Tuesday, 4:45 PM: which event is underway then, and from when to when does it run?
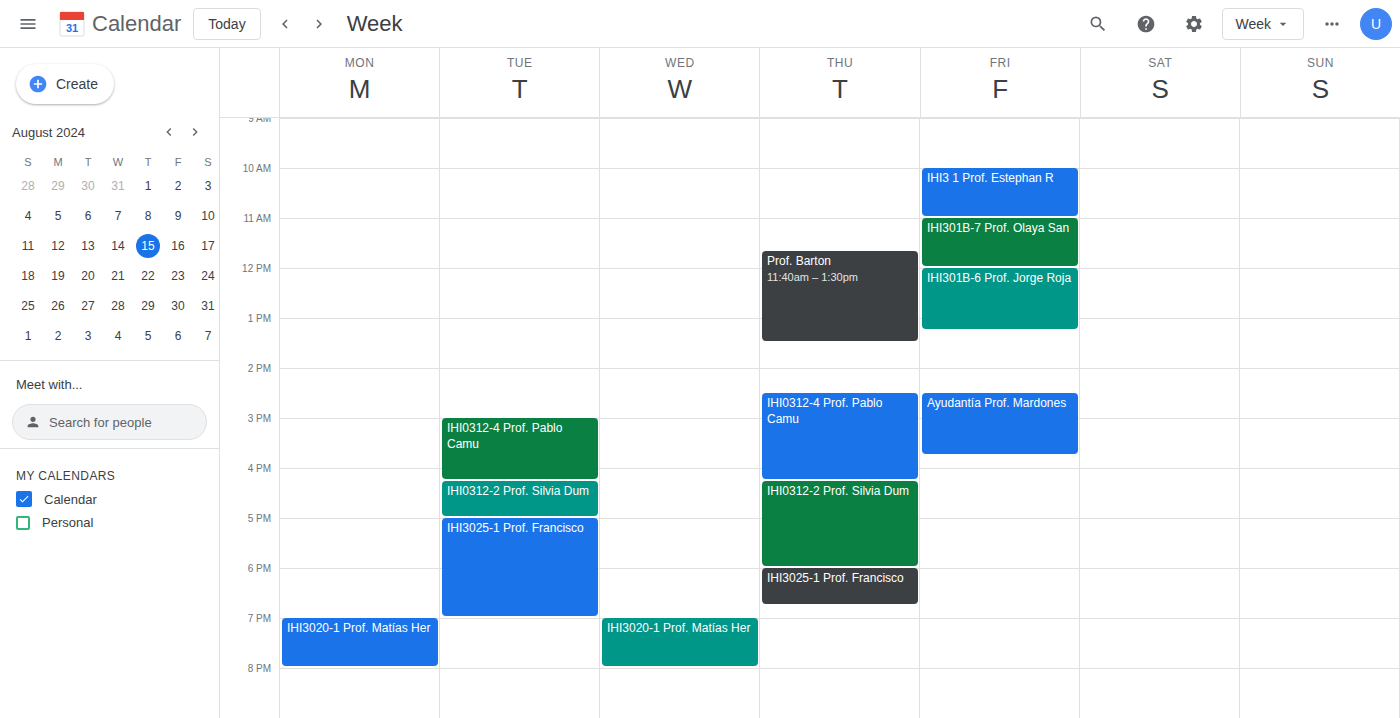
"IHI0312-2 Prof. Silvia Dum", 4:15 PM to 5:00 PM